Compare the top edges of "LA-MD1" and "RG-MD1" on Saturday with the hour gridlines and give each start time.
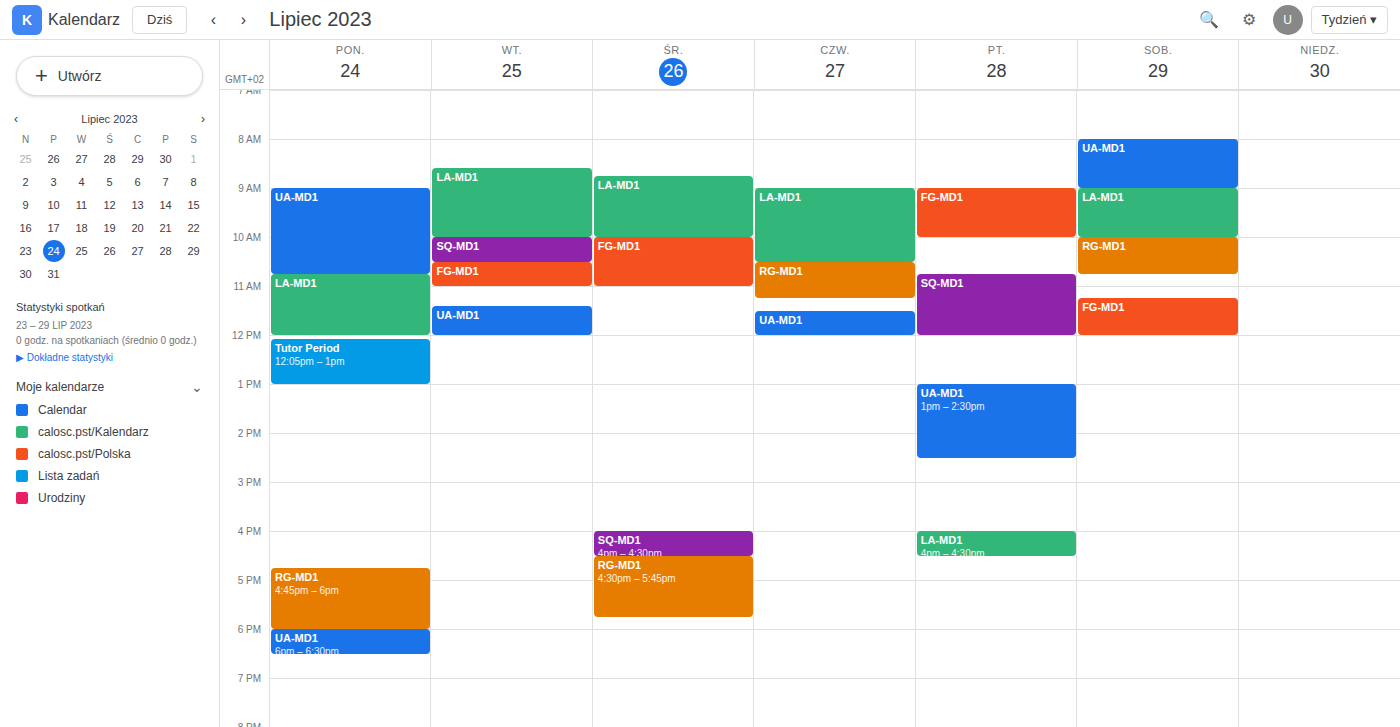
"LA-MD1": 9:00 AM, exactly on the 9 AM line. "RG-MD1": 10:00 AM, exactly on the 10 AM line.